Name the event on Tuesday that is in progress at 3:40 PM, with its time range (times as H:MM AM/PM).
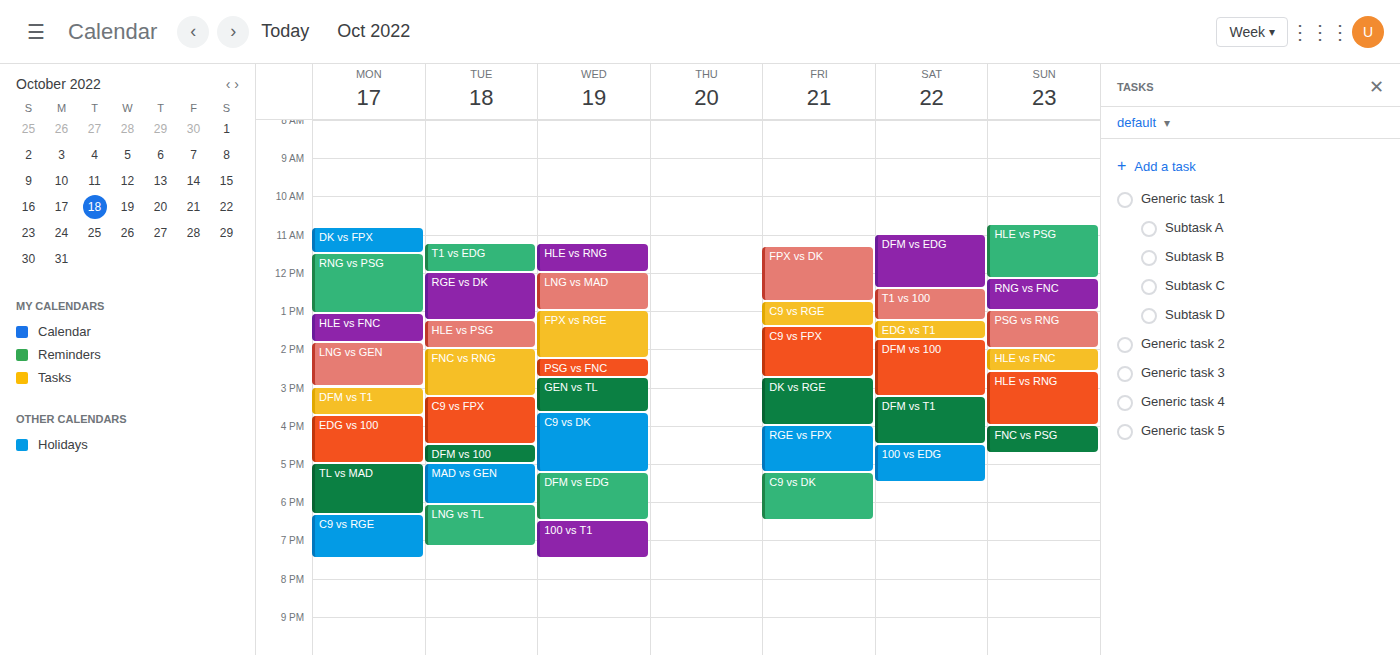
"C9 vs FPX", 3:15 PM to 4:30 PM